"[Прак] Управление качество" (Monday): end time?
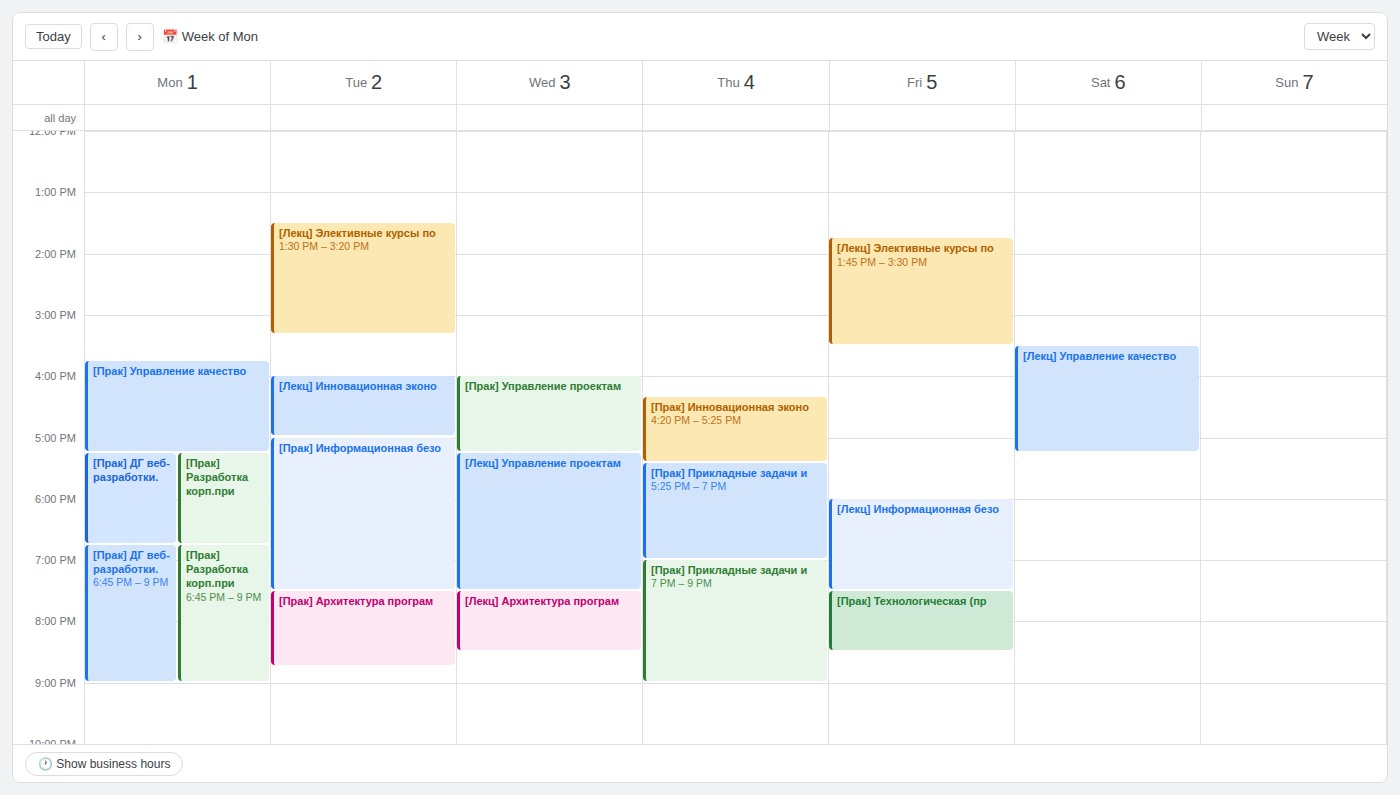
5:15 PM